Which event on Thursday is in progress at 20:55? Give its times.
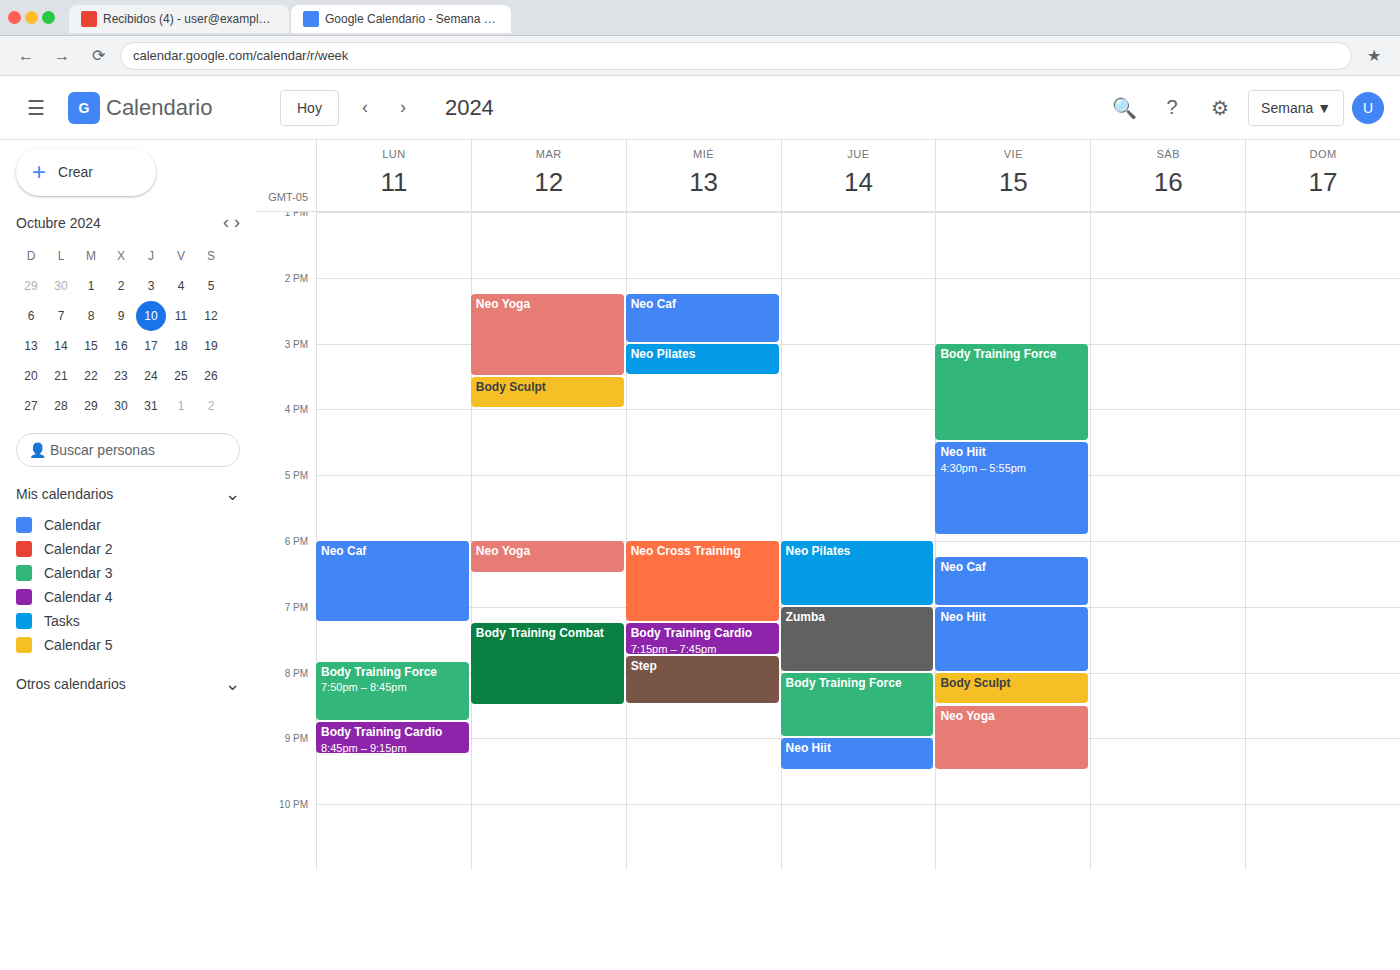
"Body Training Force", 20:00 to 21:00